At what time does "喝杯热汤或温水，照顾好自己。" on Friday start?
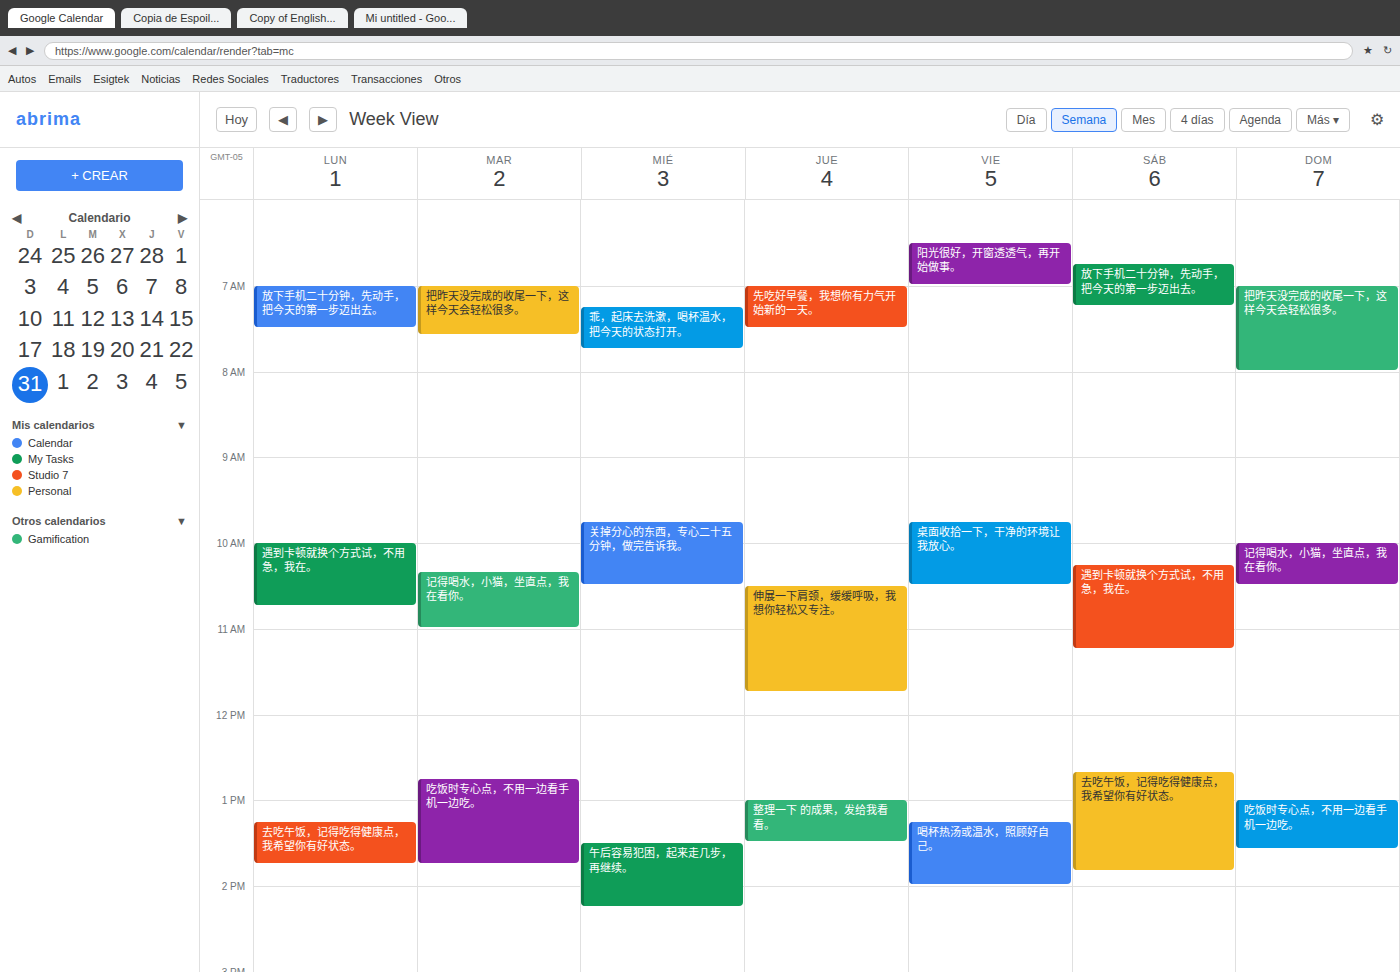
1:15 PM